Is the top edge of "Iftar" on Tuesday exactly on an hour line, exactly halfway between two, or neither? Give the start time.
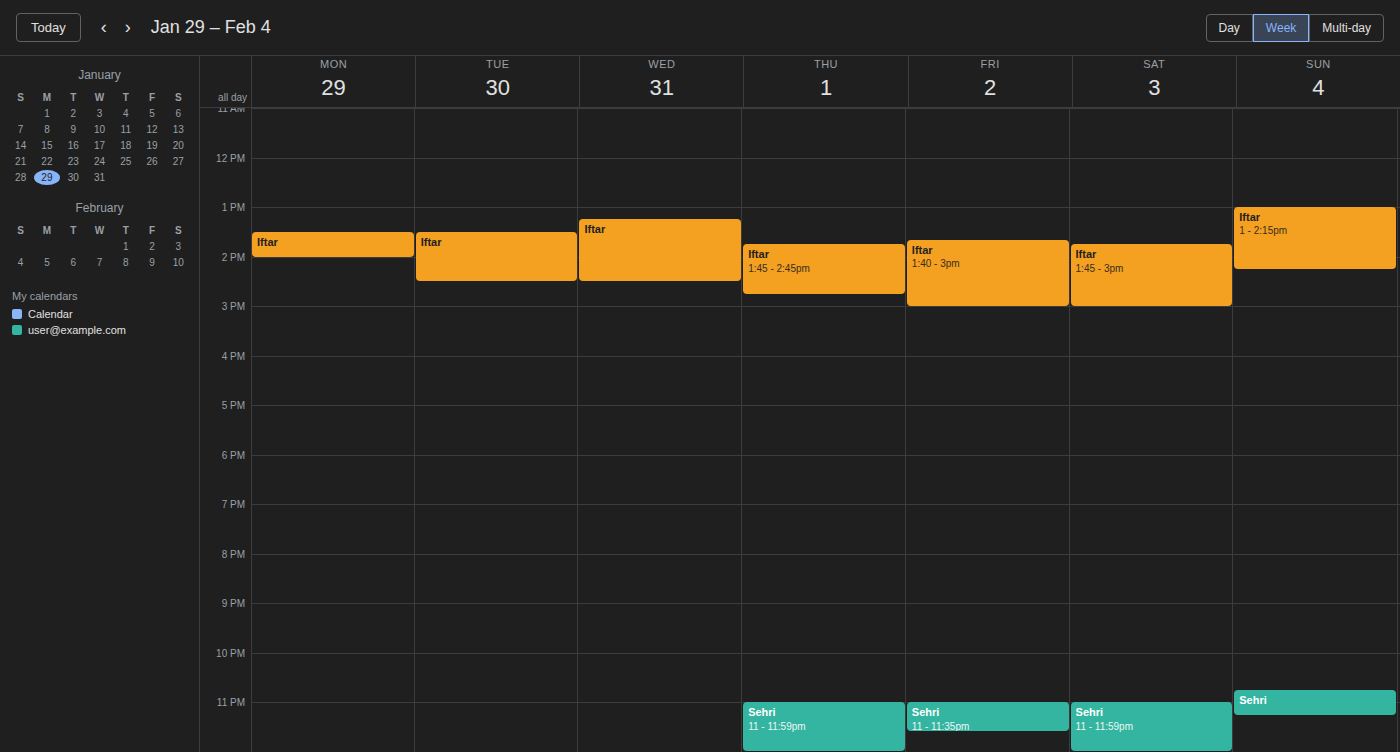
1:30 PM -- halfway between the 1 PM and 2 PM lines.